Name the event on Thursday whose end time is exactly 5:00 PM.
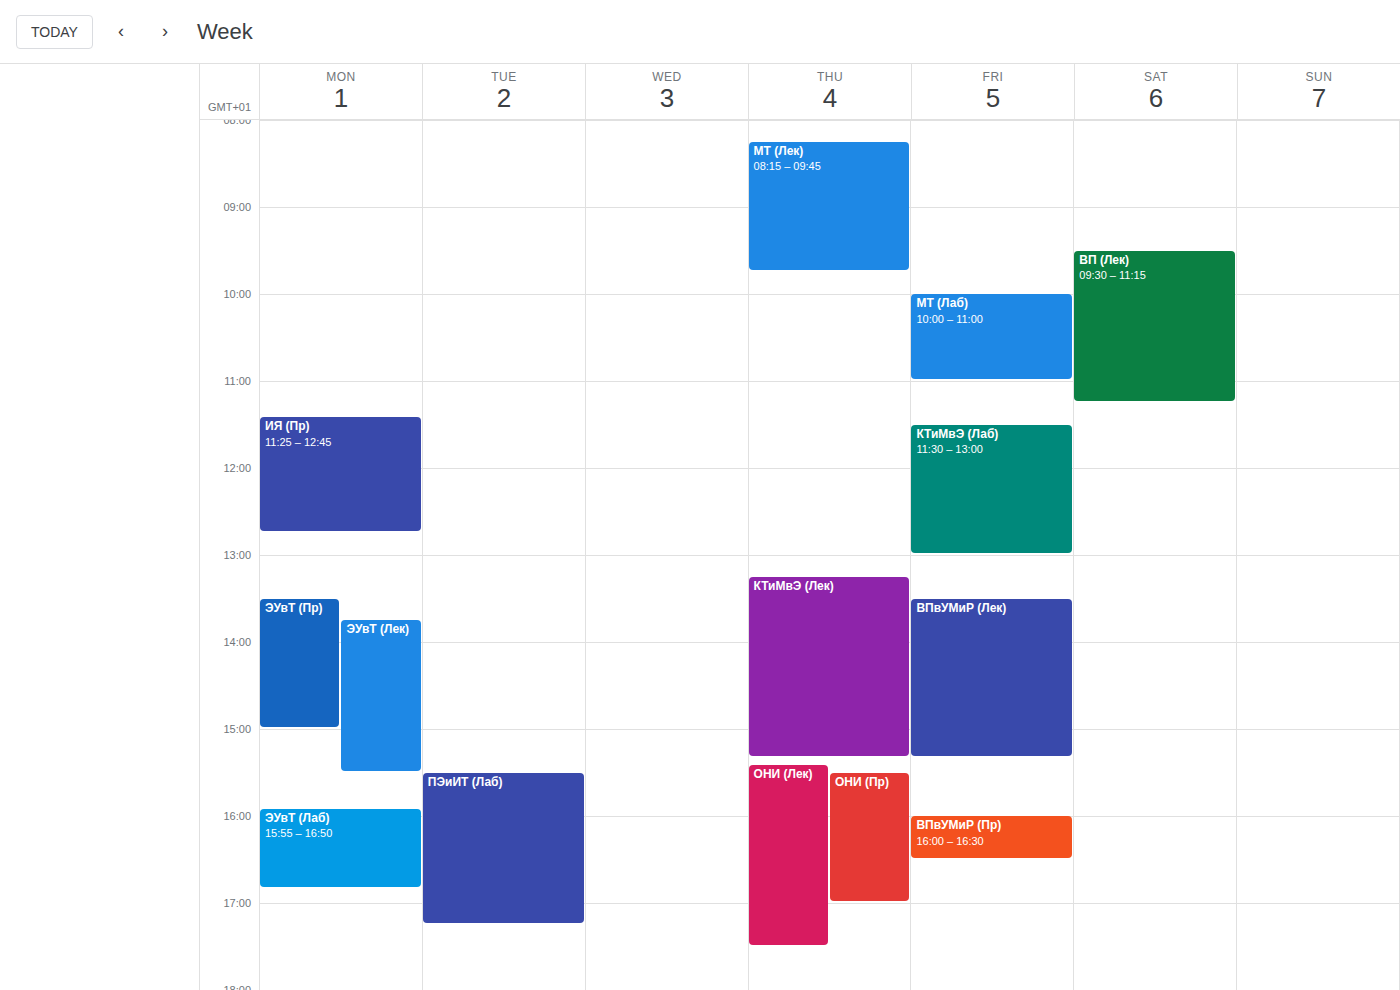
"ОНИ (Пр)"